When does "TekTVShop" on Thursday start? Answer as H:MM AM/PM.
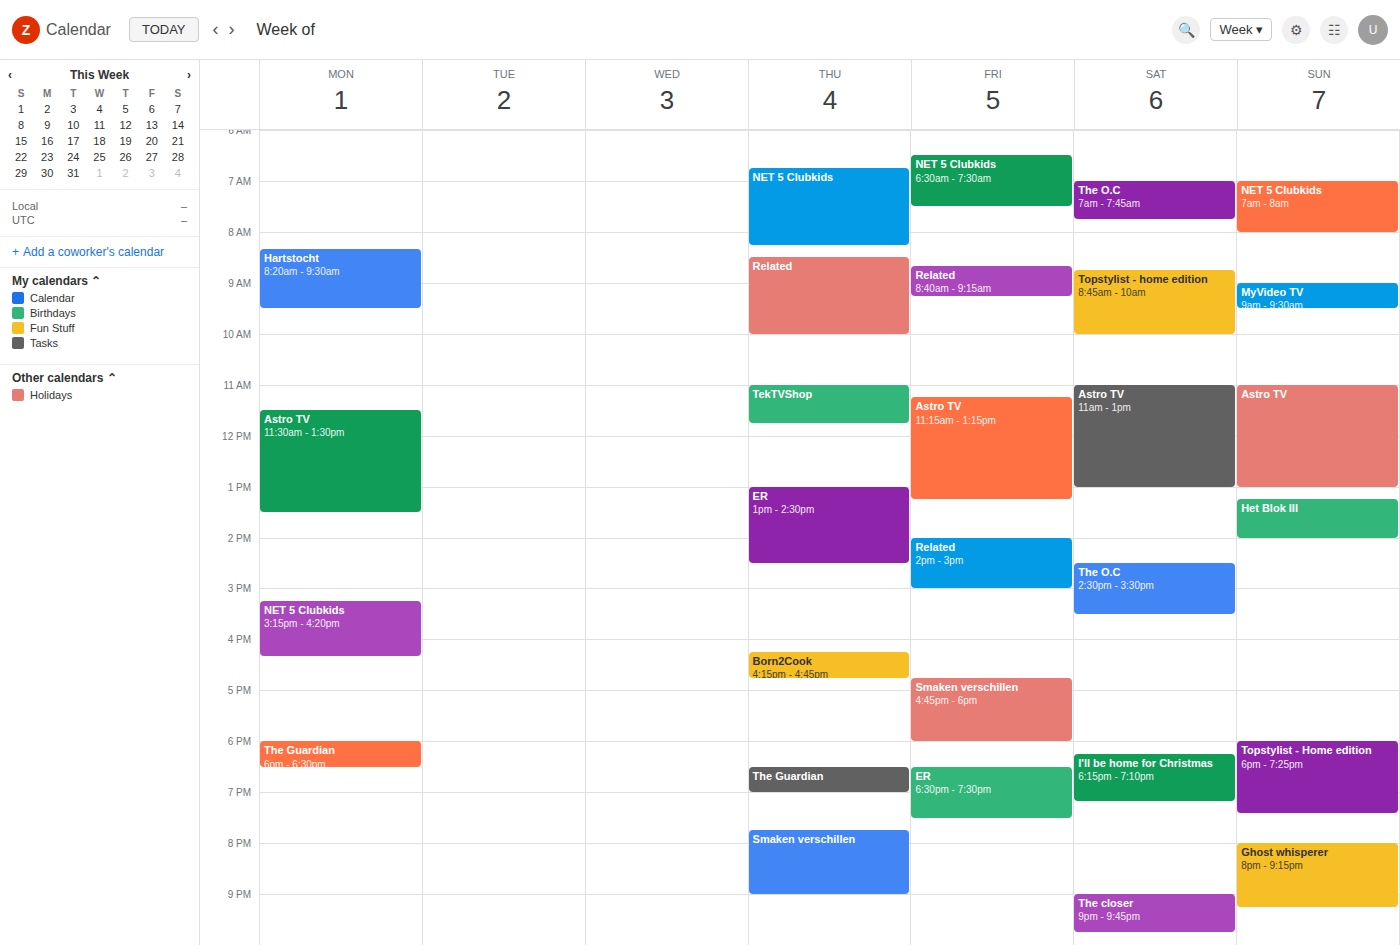
11:00 AM